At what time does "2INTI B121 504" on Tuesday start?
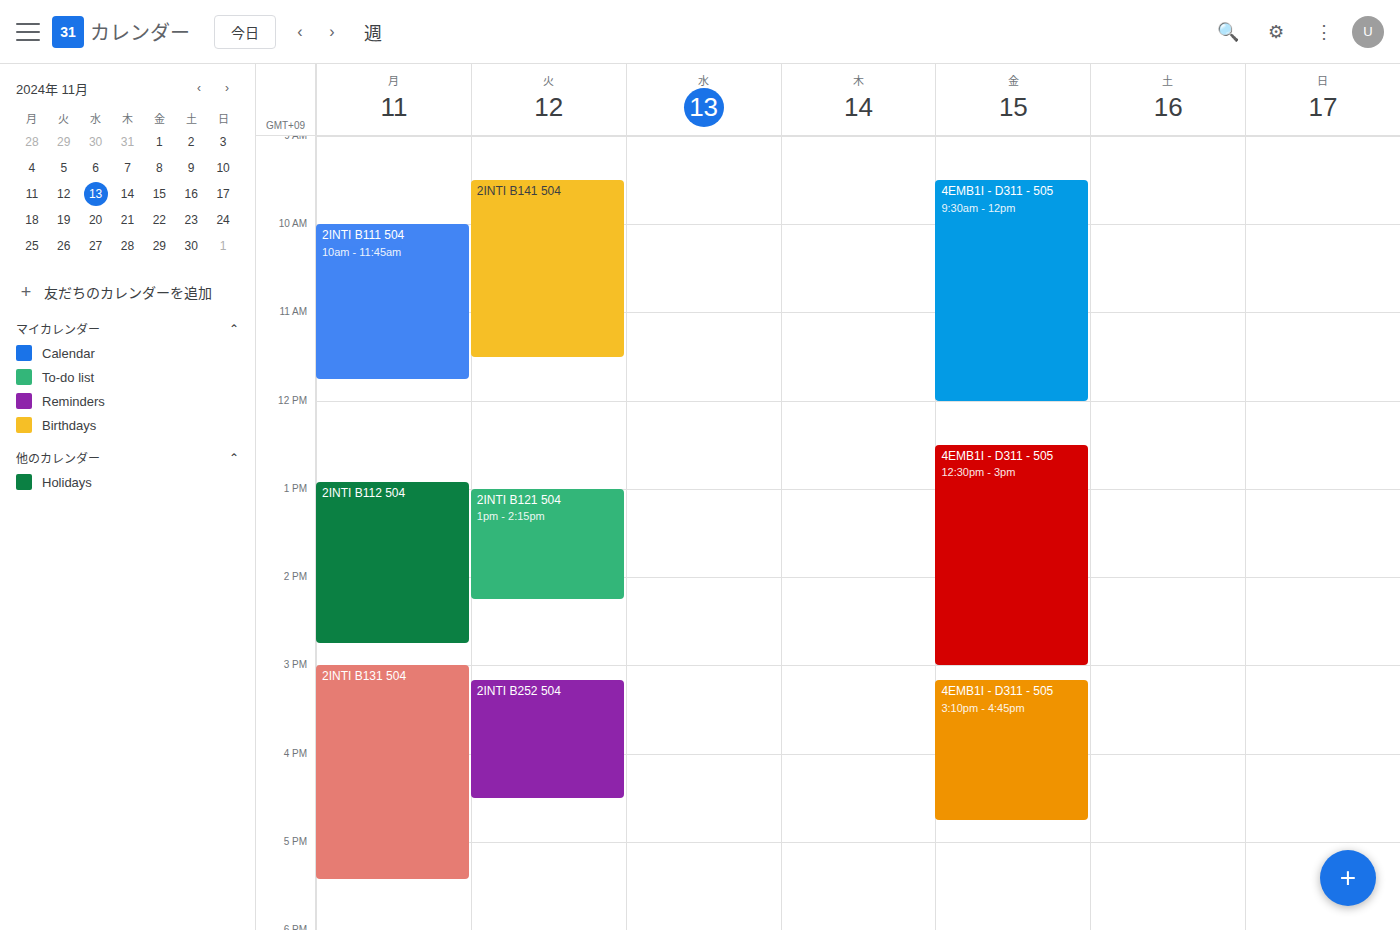
13:00